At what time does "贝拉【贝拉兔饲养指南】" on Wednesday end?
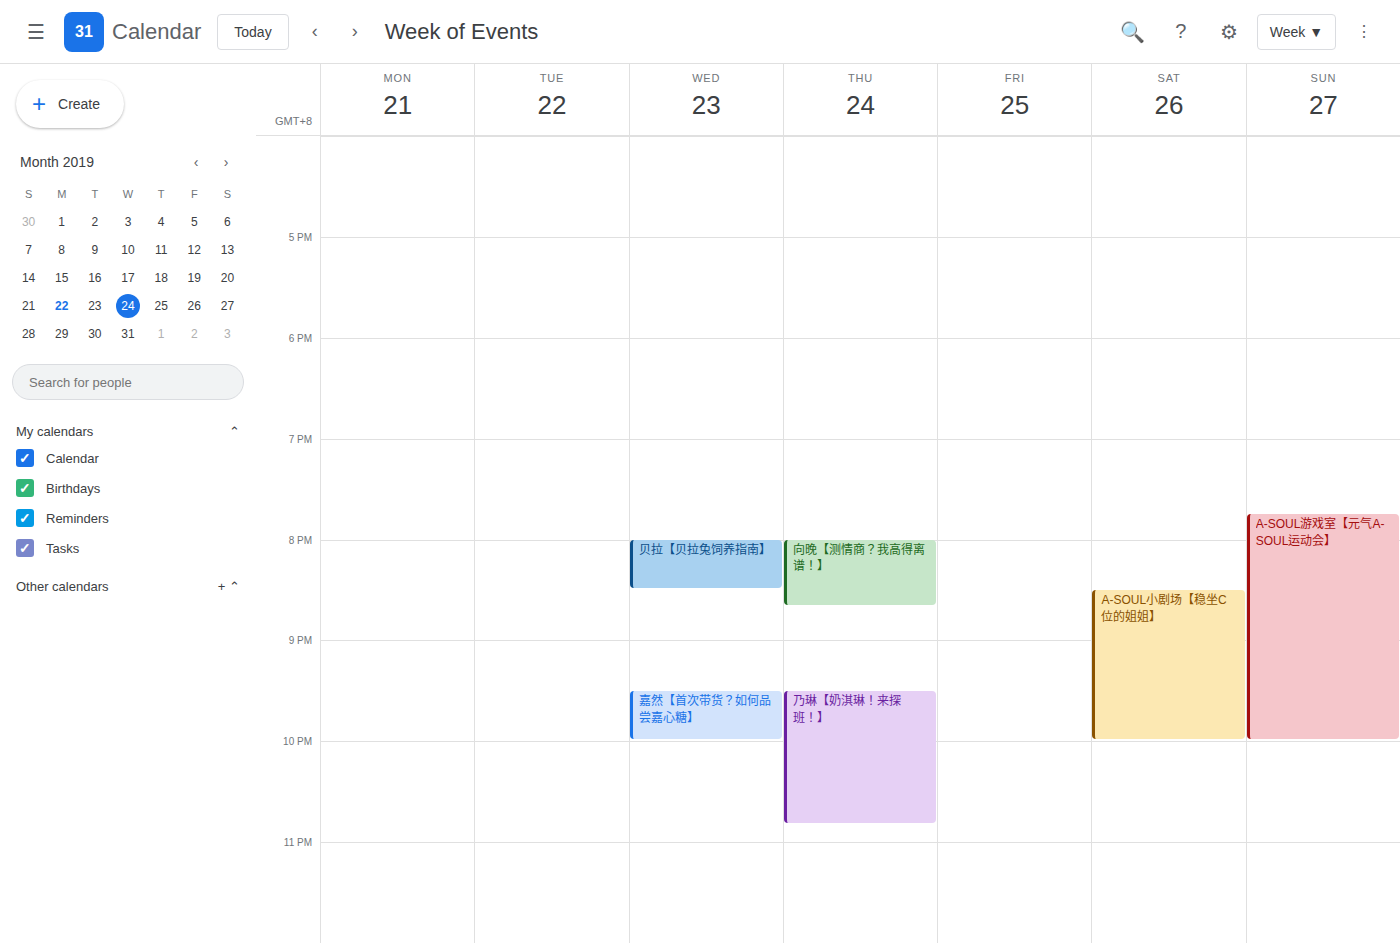
8:30 PM